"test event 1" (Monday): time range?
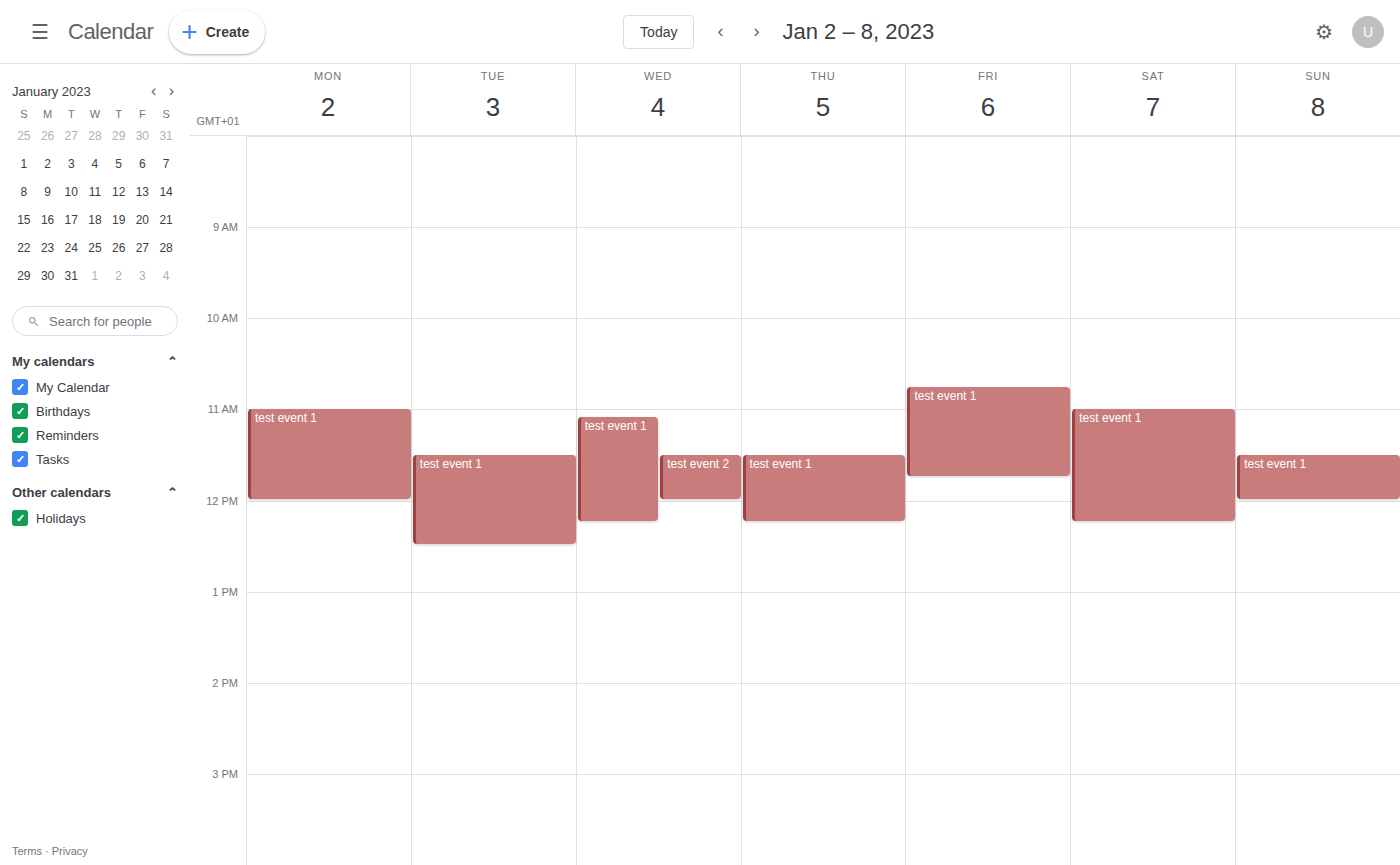
11:00 to 12:00